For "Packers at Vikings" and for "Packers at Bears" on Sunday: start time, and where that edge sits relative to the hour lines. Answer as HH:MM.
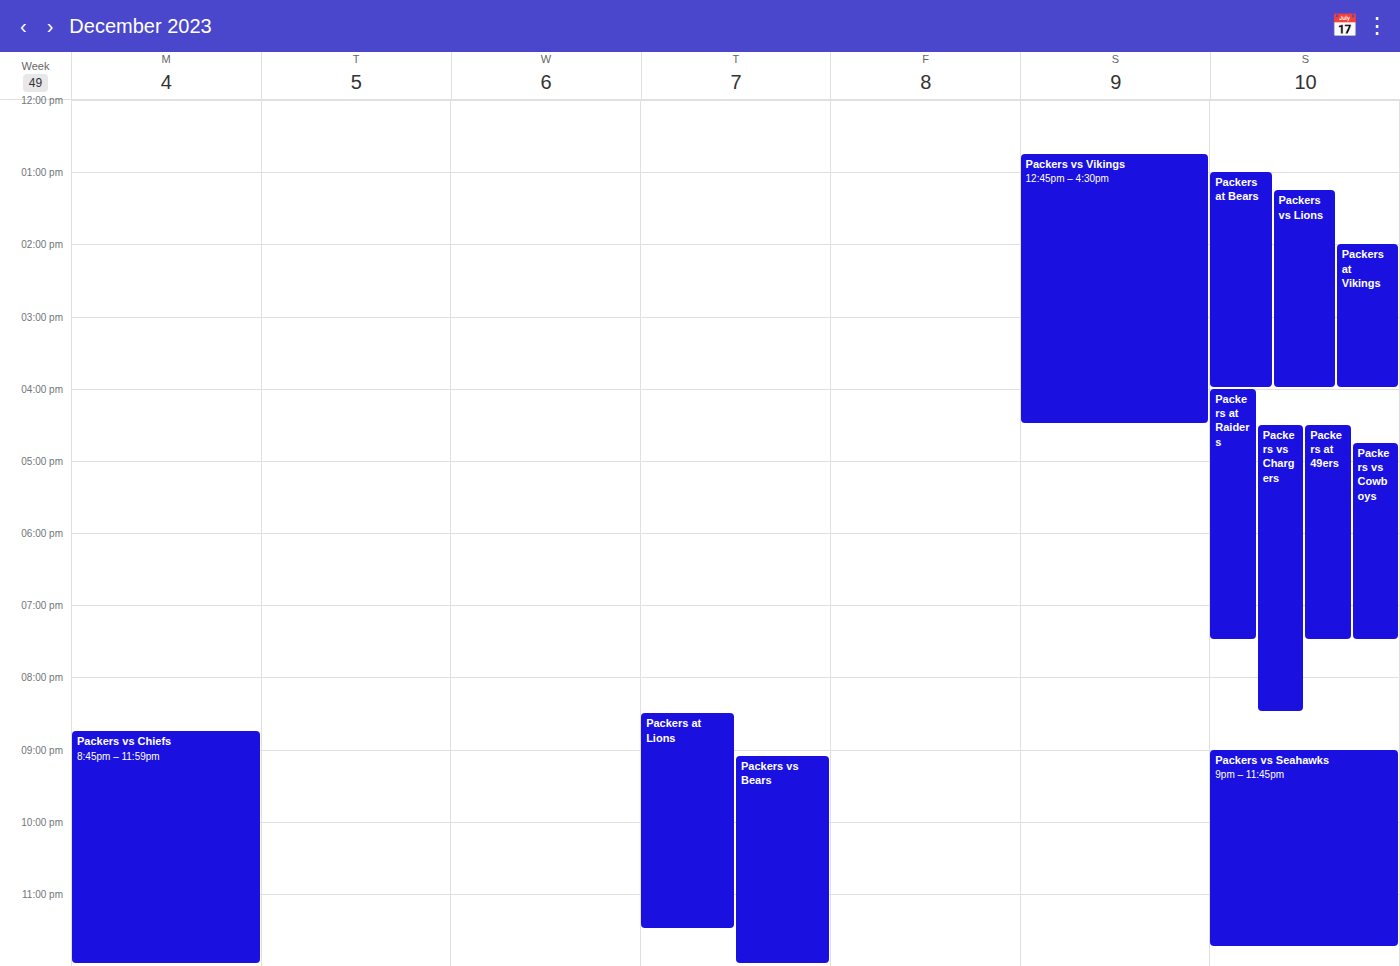
"Packers at Vikings": 14:00, exactly on the 14:00 line. "Packers at Bears": 13:00, exactly on the 13:00 line.